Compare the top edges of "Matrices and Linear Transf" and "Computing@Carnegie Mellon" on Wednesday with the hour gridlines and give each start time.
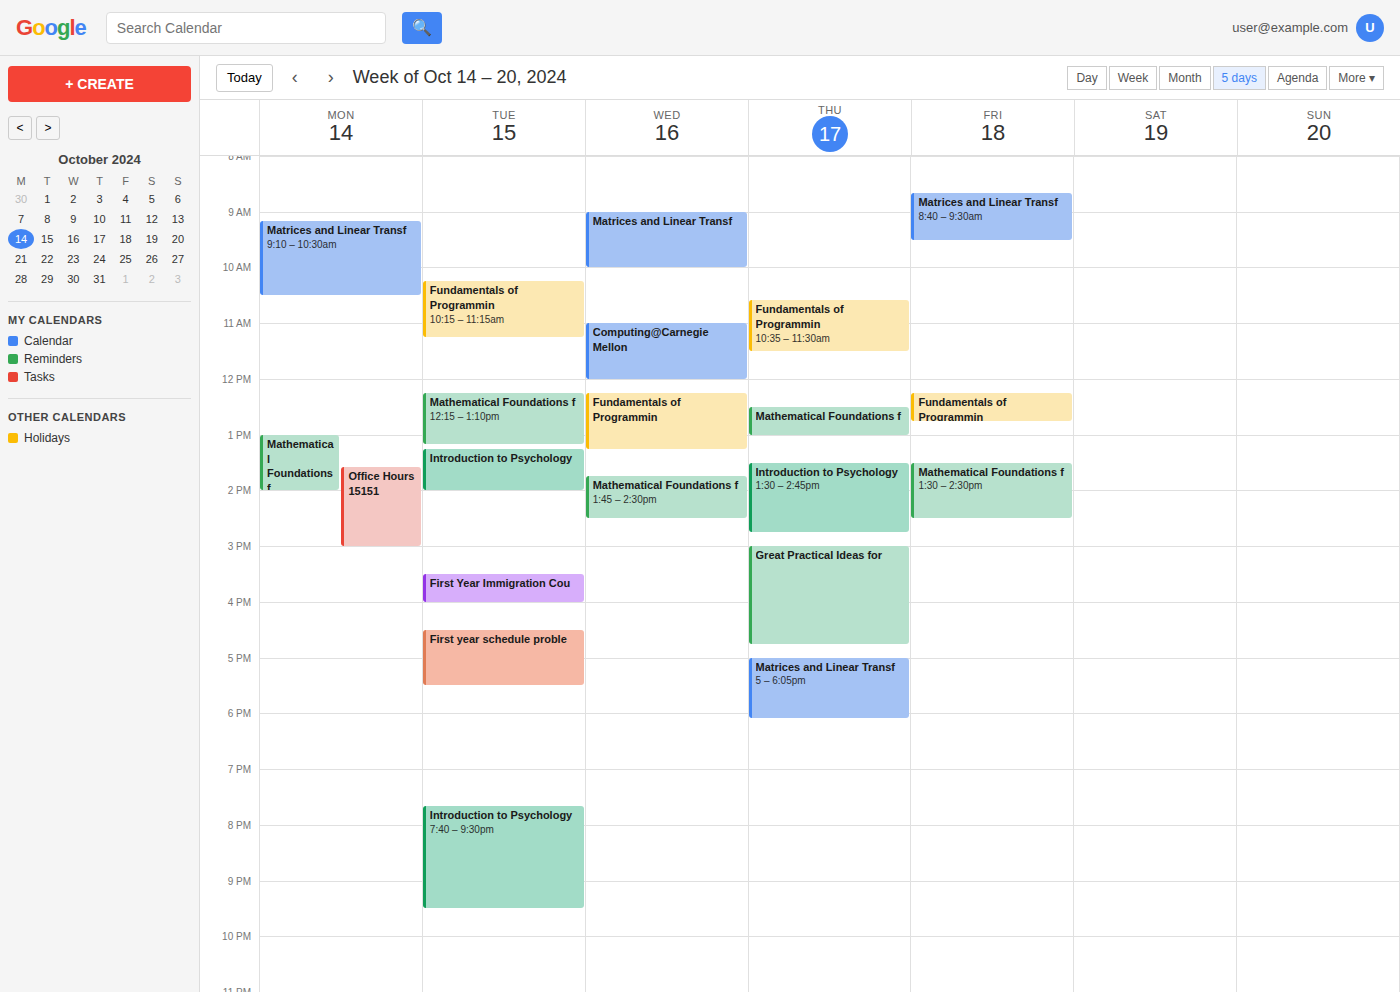
"Matrices and Linear Transf": 9:00 AM, exactly on the 9 AM line. "Computing@Carnegie Mellon": 11:00 AM, exactly on the 11 AM line.